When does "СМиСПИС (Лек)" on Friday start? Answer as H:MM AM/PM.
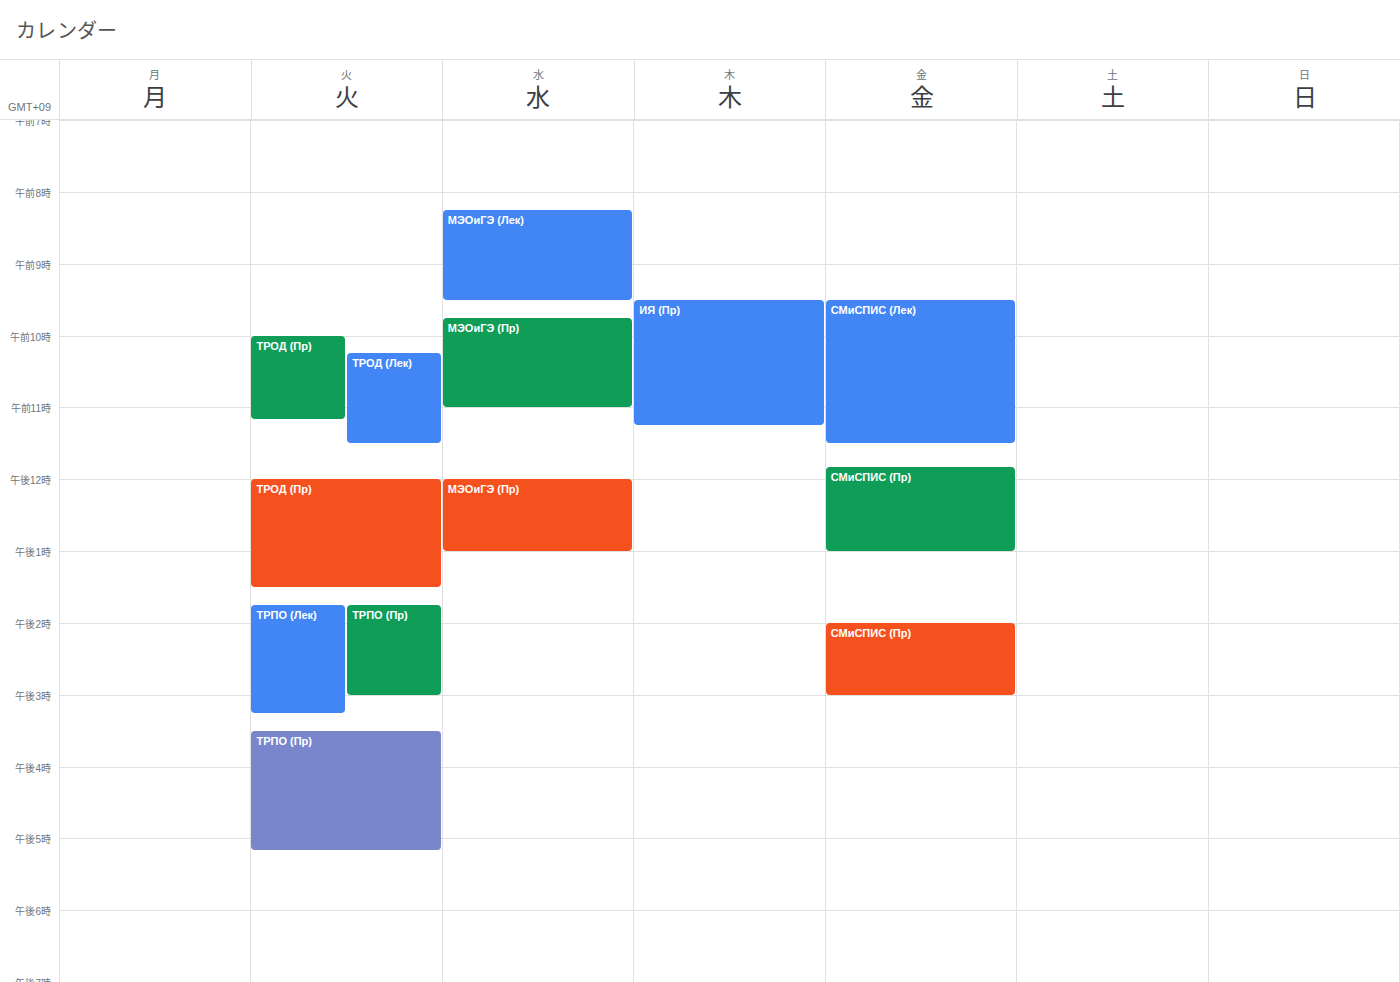
9:30 AM